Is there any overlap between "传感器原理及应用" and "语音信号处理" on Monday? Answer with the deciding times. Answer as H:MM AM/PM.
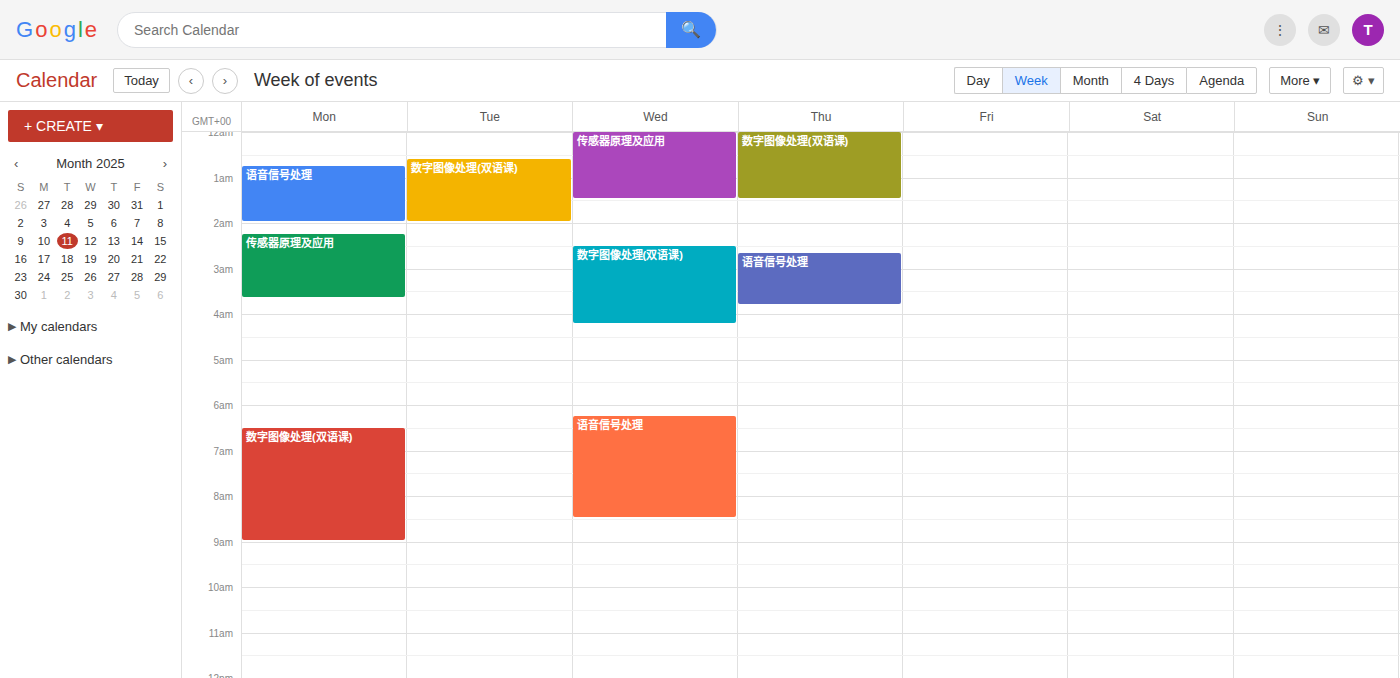
"语音信号处理" ends at 2:00 AM and "传感器原理及应用" starts at 2:15 AM -- no overlap.